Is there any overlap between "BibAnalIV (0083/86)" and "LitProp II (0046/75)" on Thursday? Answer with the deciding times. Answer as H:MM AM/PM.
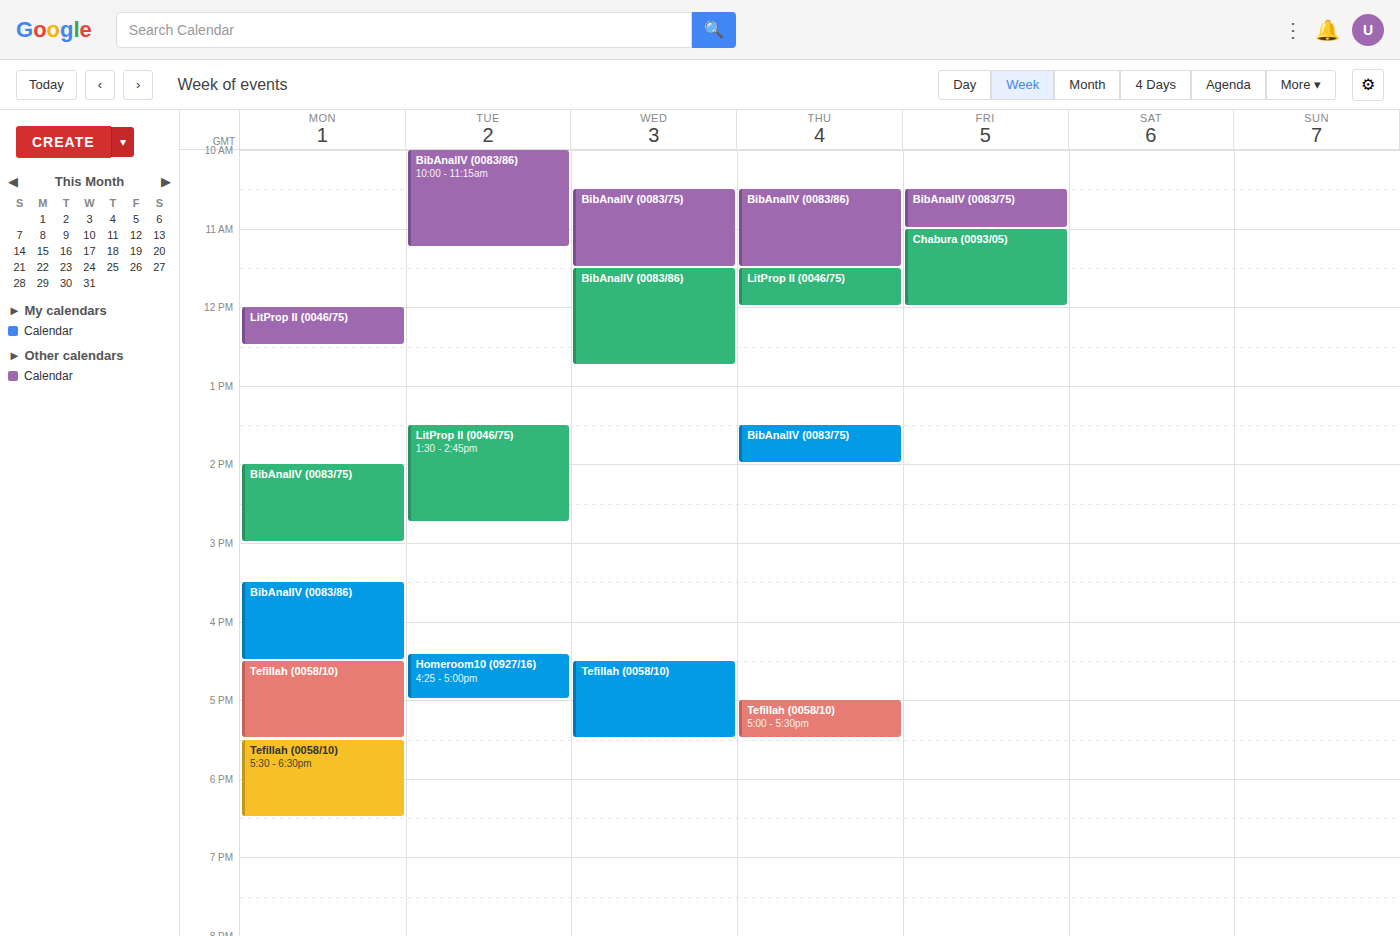
"BibAnalIV (0083/86)" ends at 11:30 AM, exactly when "LitProp II (0046/75)" starts -- they touch but do not overlap.